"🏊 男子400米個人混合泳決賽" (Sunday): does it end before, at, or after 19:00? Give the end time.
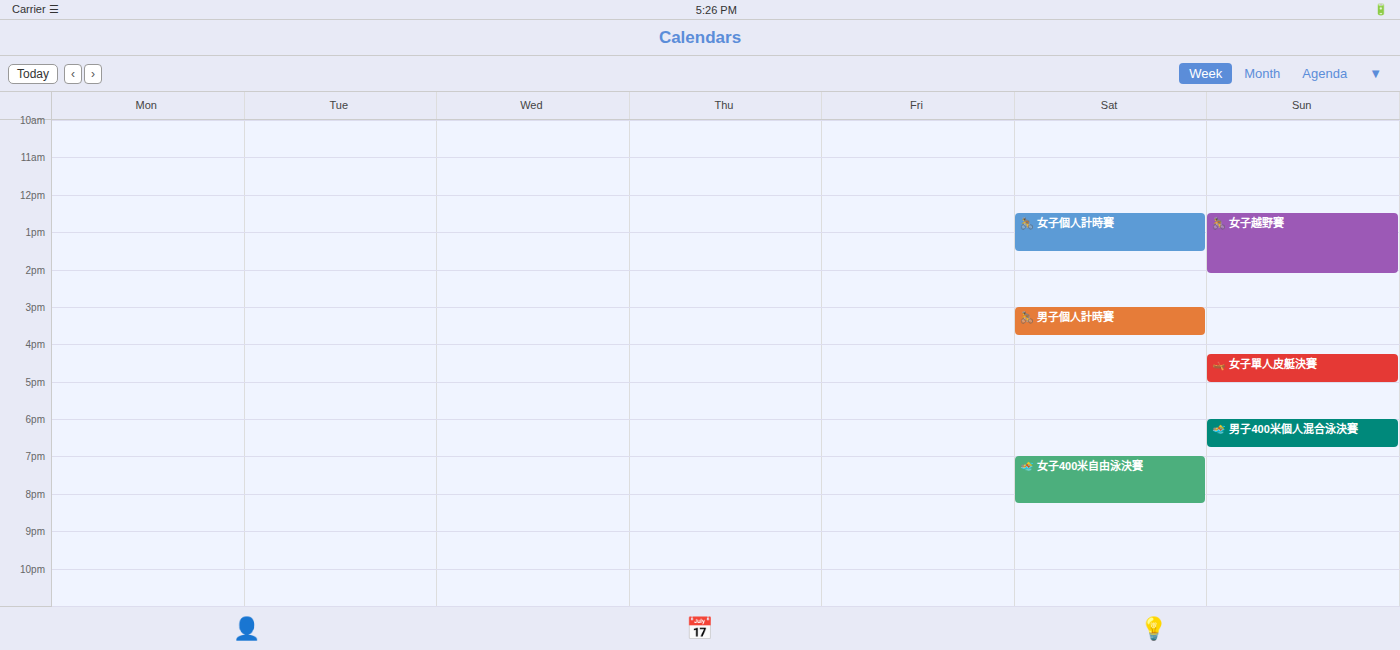
18:45 -- before 19:00, 15 minutes above the 19:00 line.